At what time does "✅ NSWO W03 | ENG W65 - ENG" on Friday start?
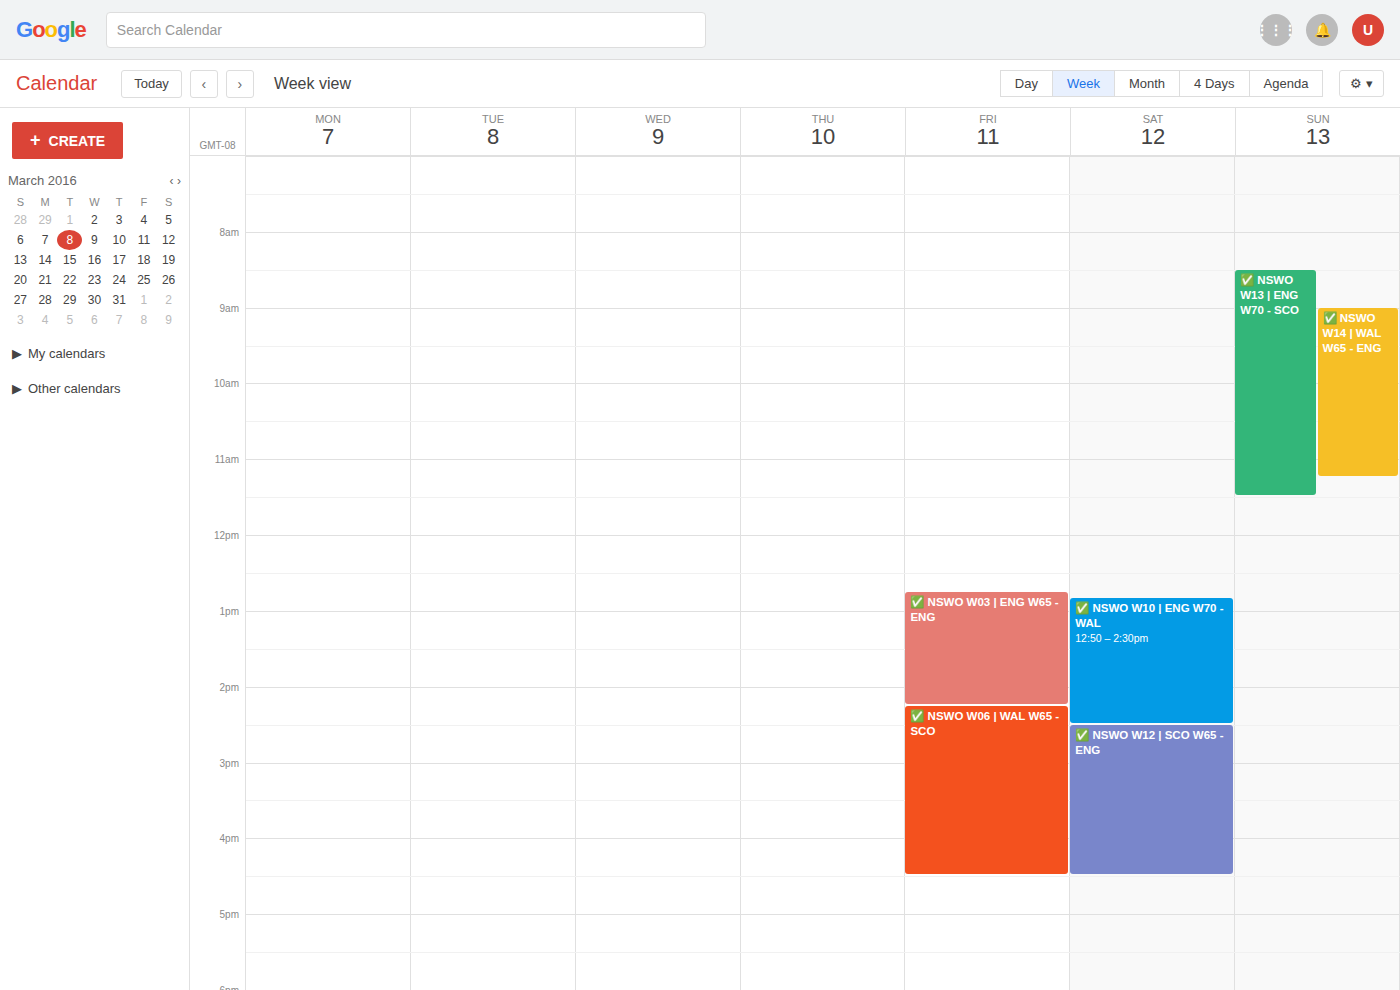
12:45 PM